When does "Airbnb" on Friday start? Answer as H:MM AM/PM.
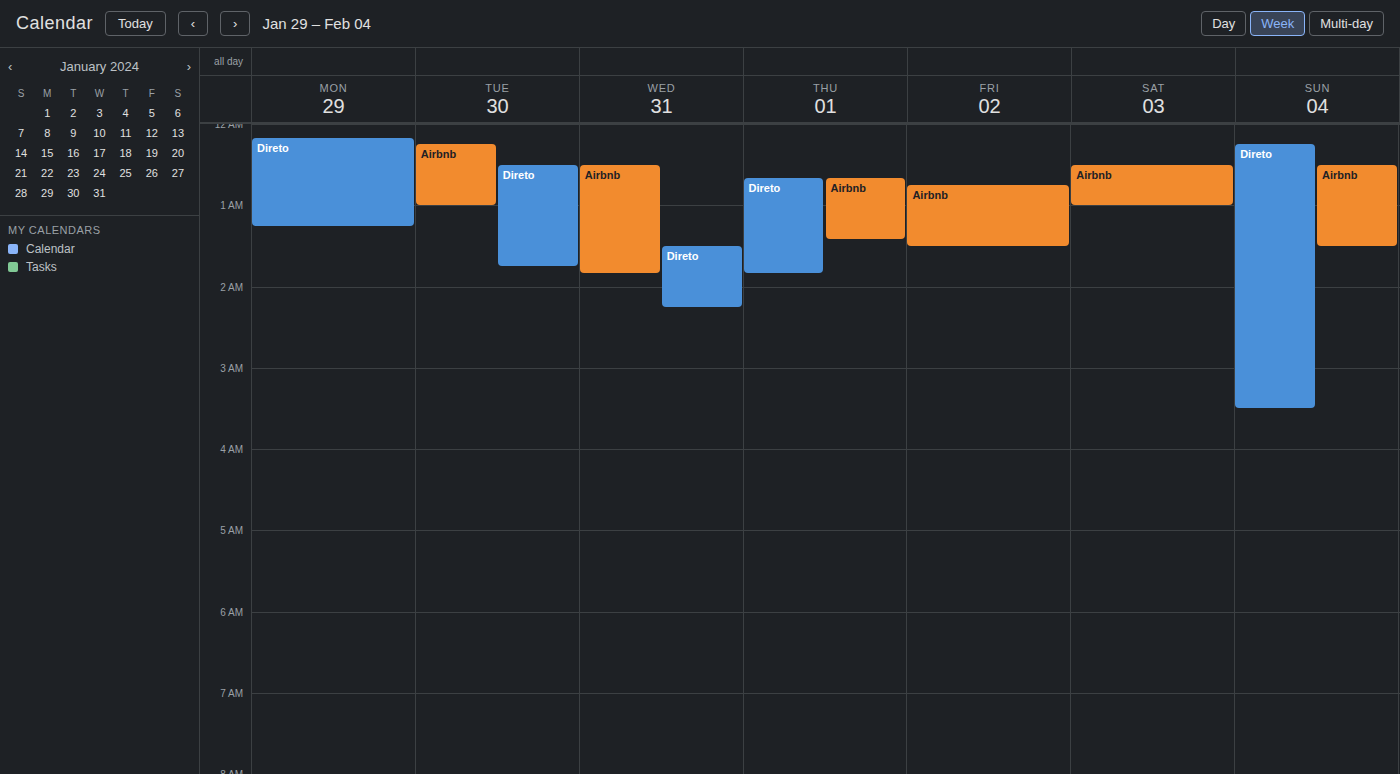
12:45 AM